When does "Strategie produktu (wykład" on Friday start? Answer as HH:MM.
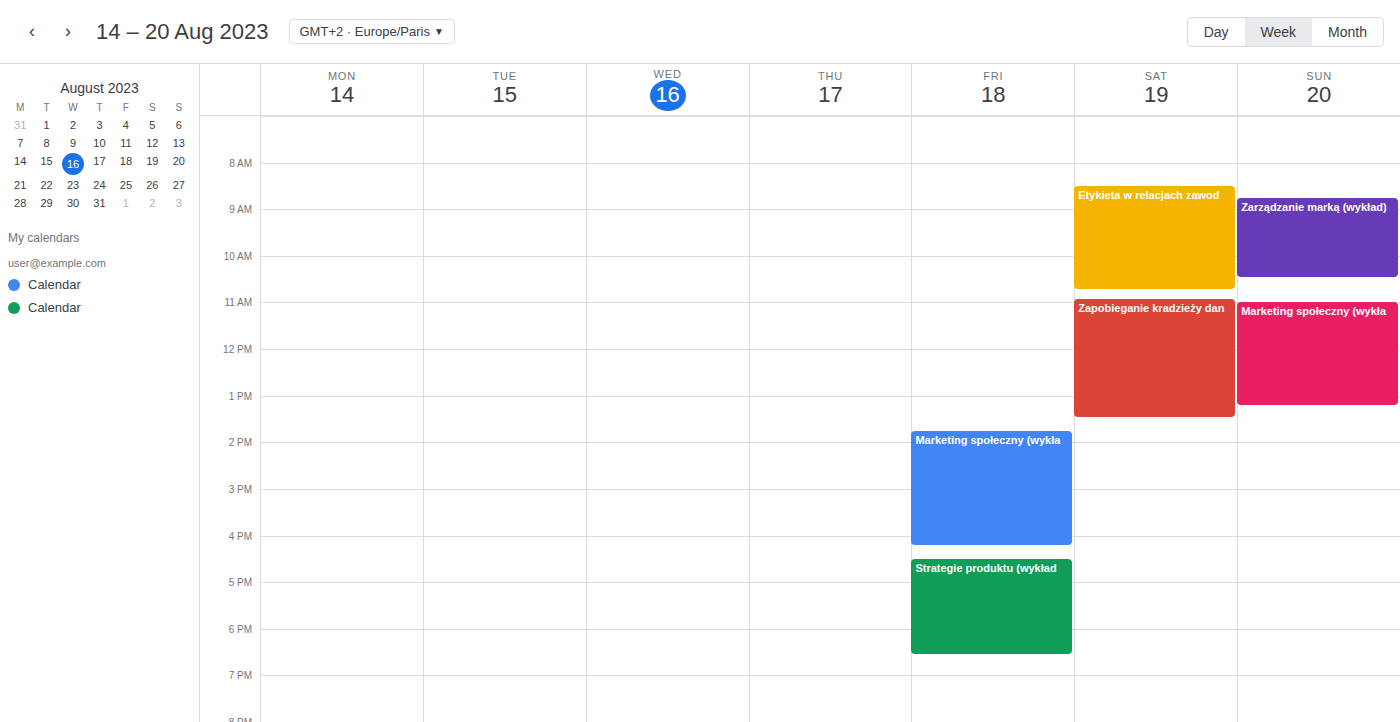
16:30